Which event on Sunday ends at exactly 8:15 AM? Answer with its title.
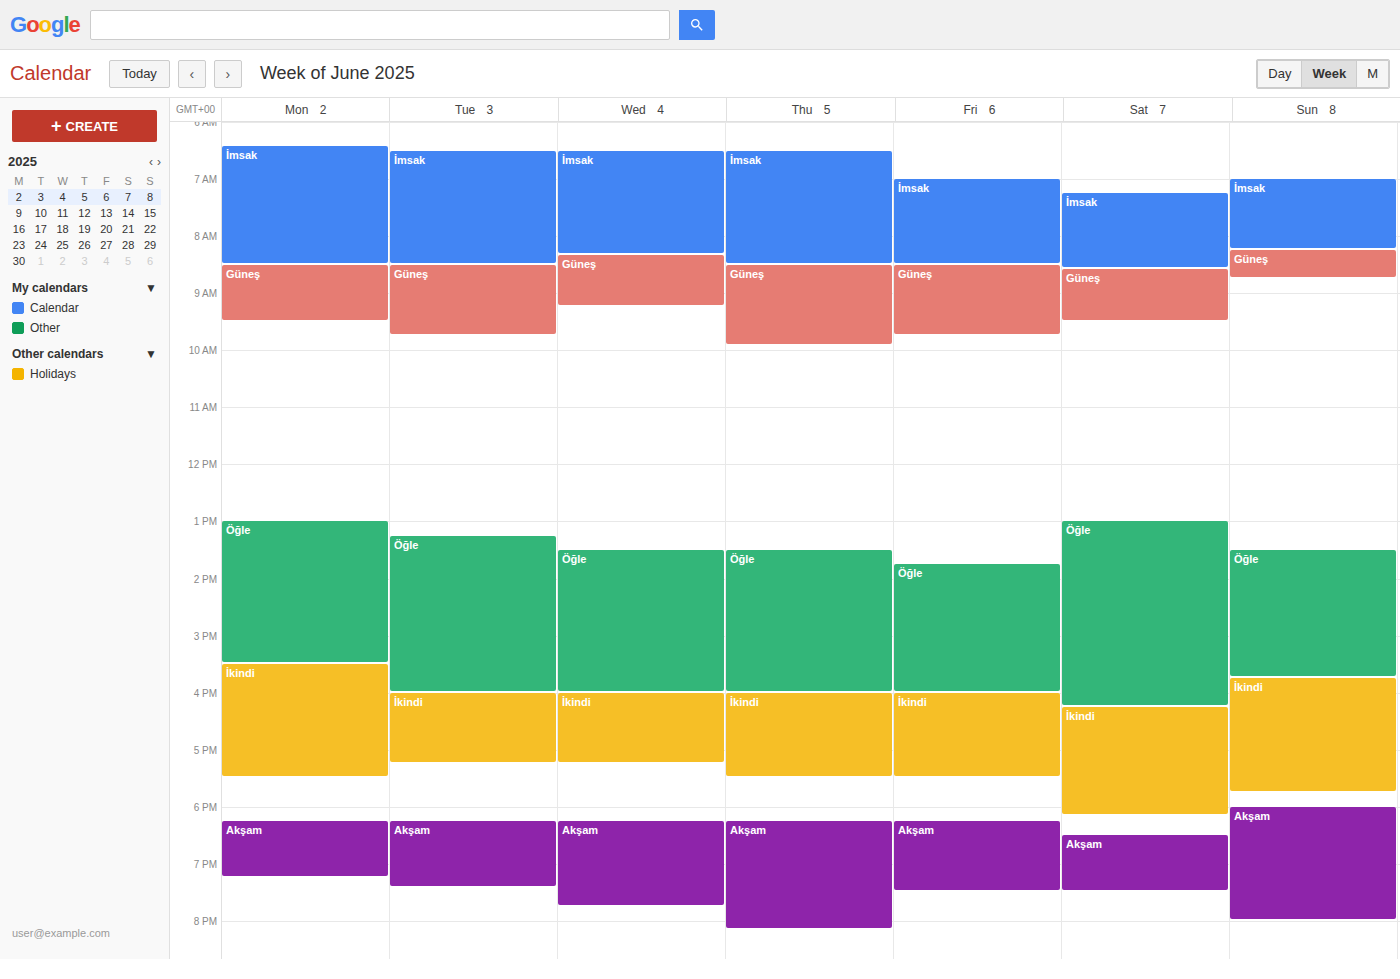
"İmsak"